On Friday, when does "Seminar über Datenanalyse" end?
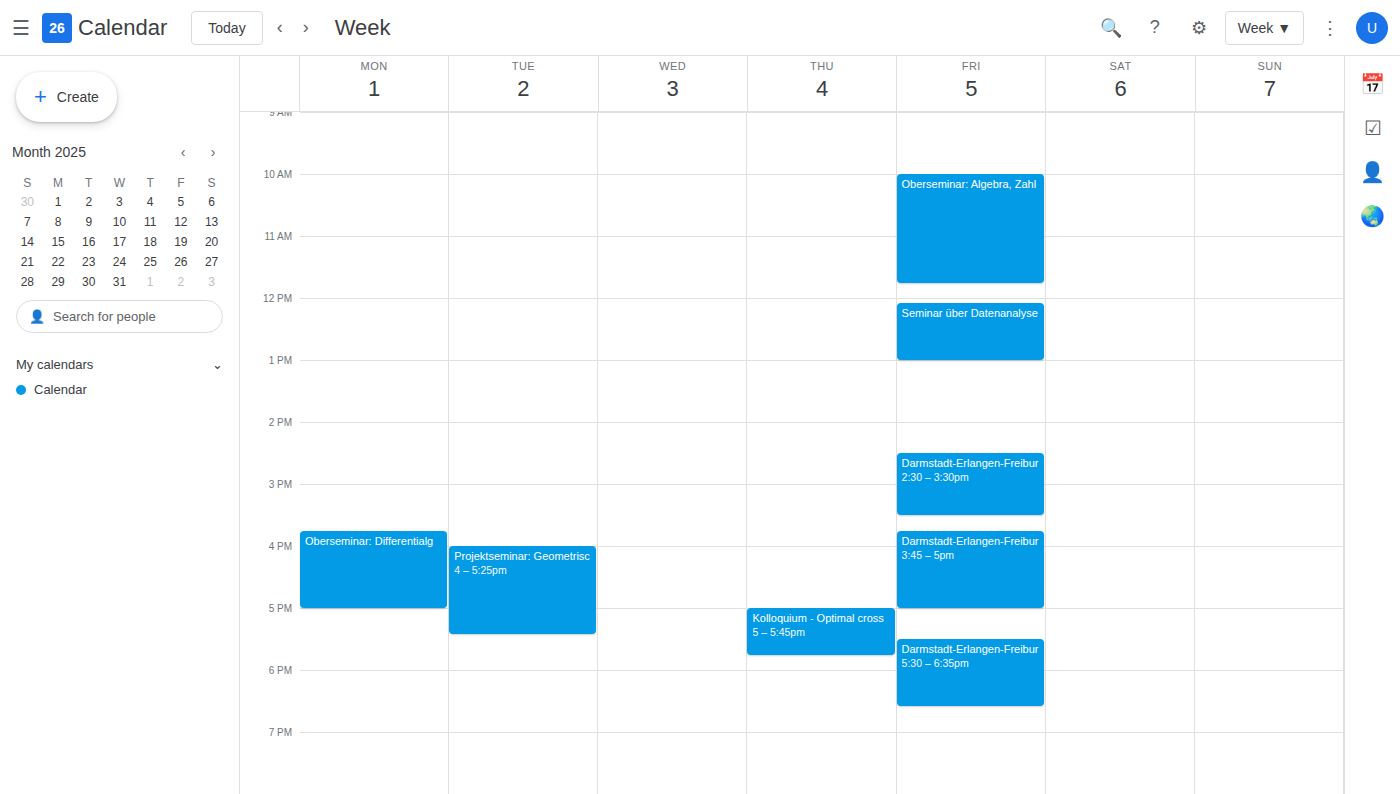
1:00 PM